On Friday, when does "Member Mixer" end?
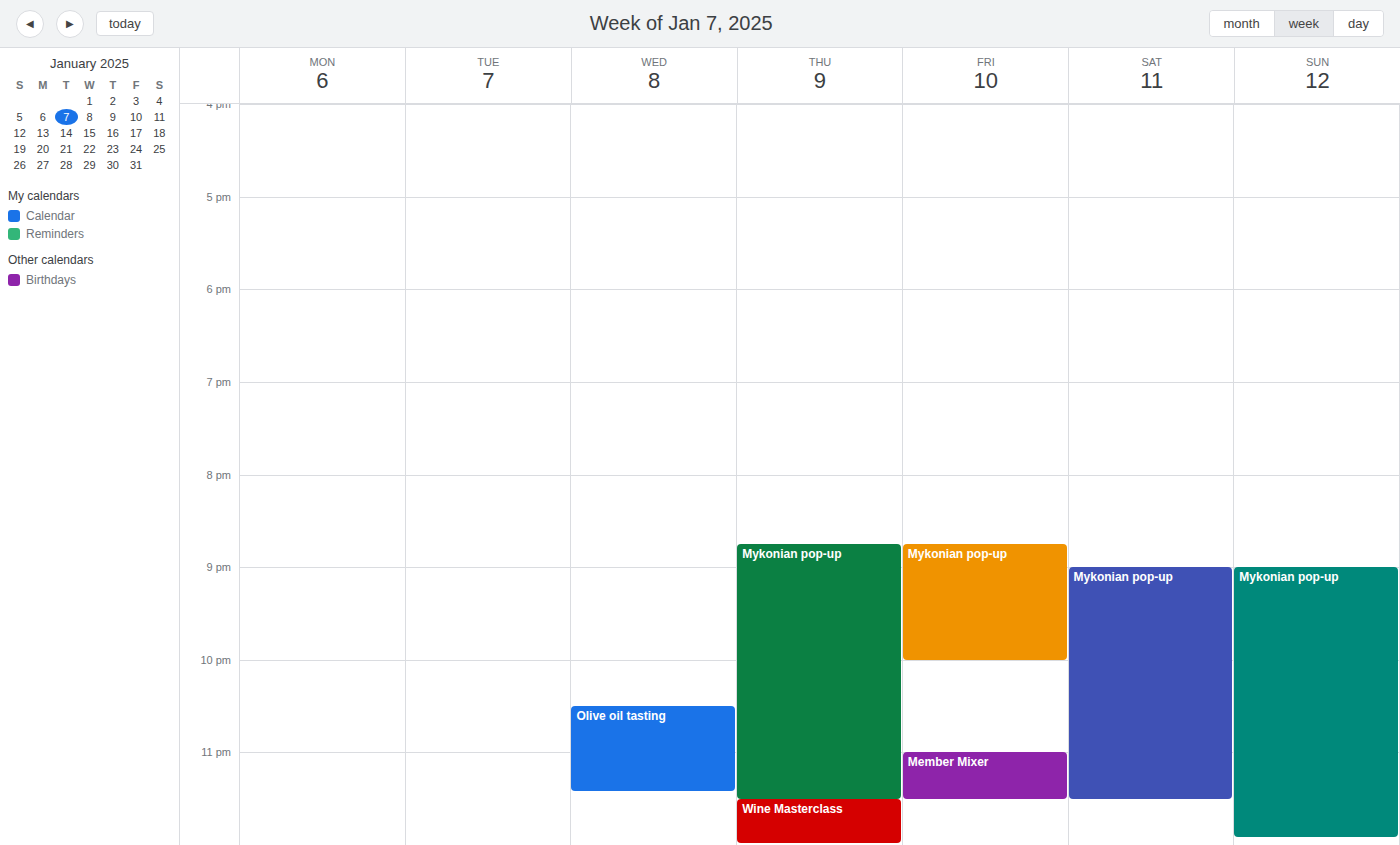
23:30